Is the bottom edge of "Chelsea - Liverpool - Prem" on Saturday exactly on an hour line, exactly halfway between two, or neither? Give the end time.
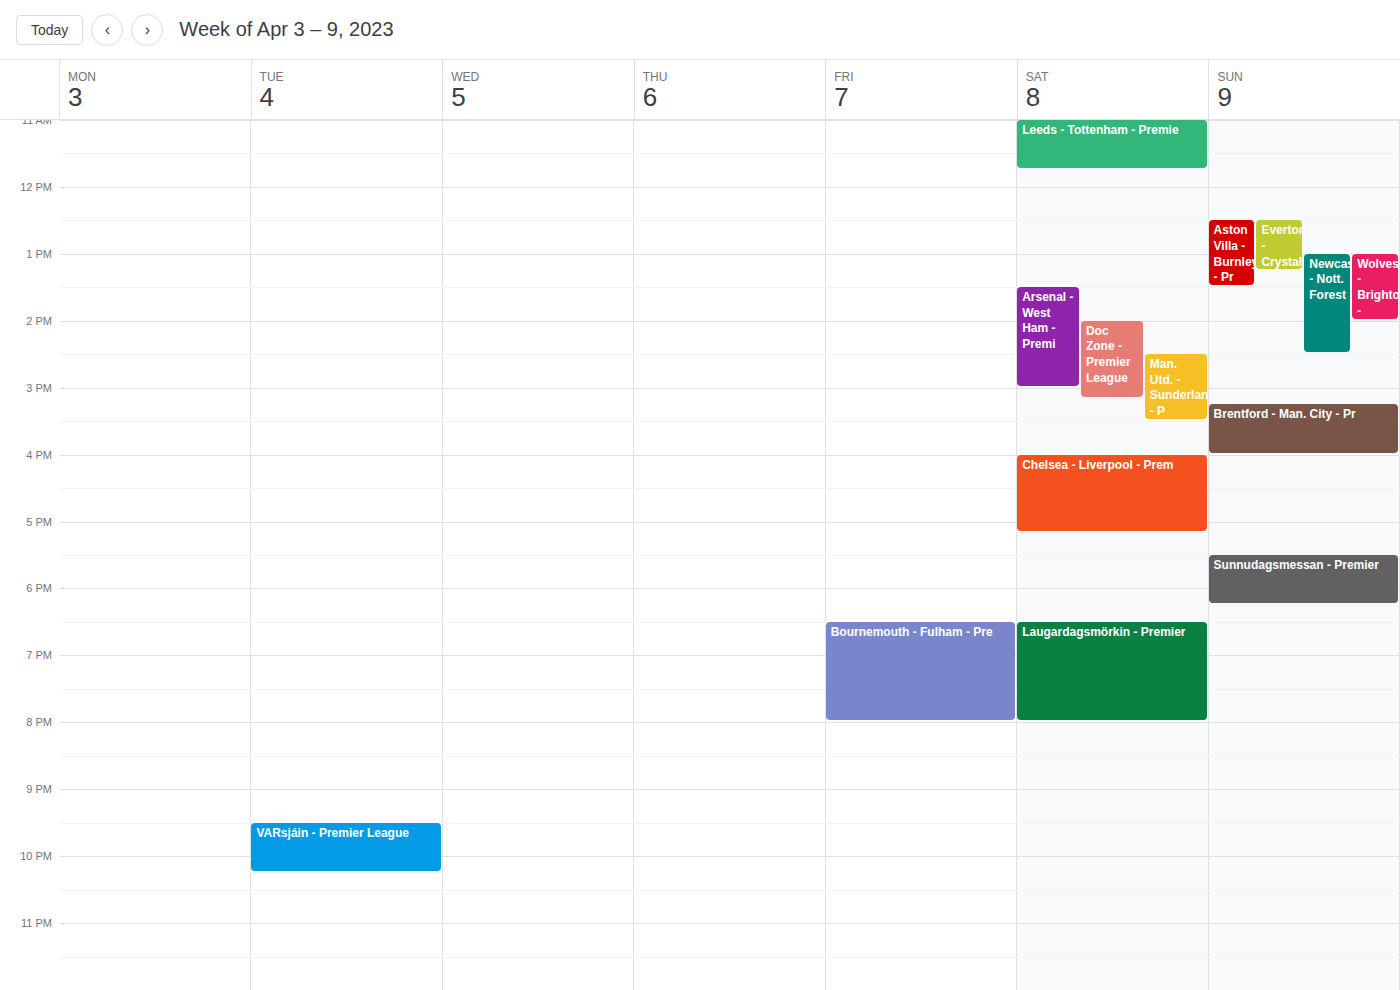
5:10 PM -- neither: 10 minutes below the 5 PM line and 50 minutes above the 6 PM line.